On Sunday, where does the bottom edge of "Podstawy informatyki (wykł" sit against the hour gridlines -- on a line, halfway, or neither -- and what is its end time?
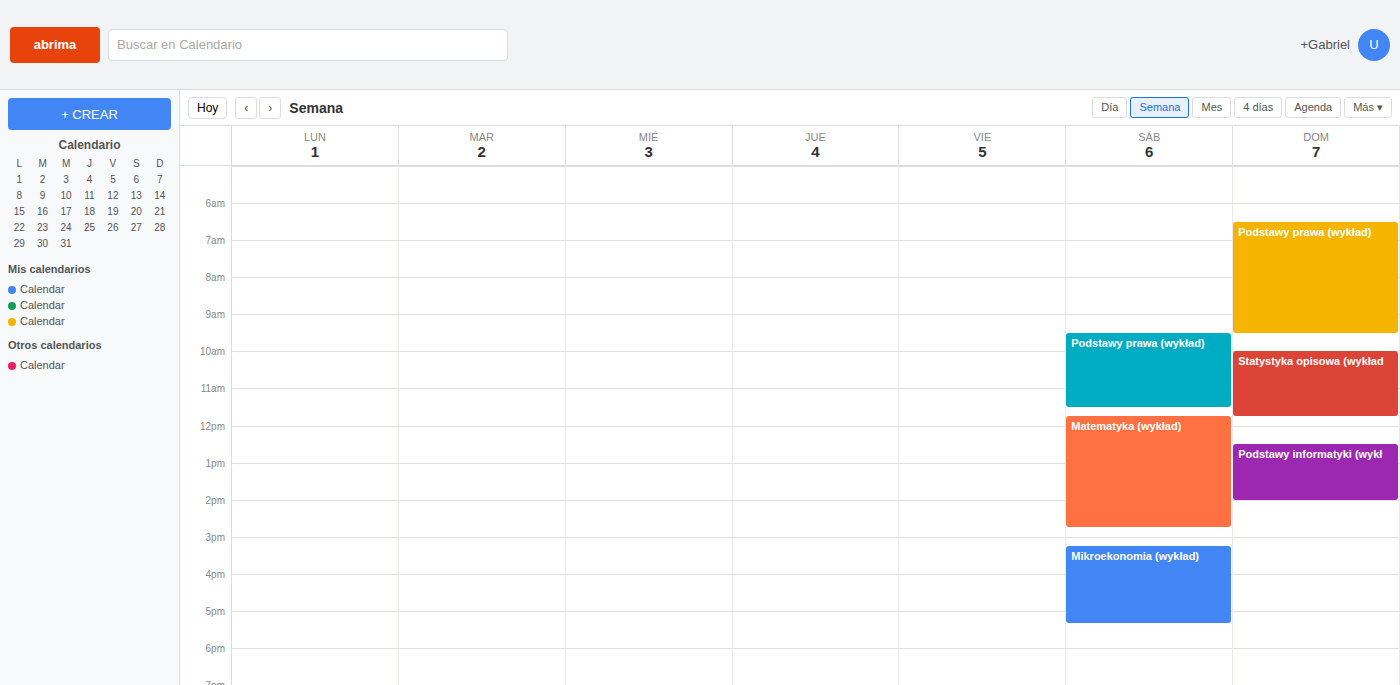
2:00 PM -- exactly on the 2 PM line.